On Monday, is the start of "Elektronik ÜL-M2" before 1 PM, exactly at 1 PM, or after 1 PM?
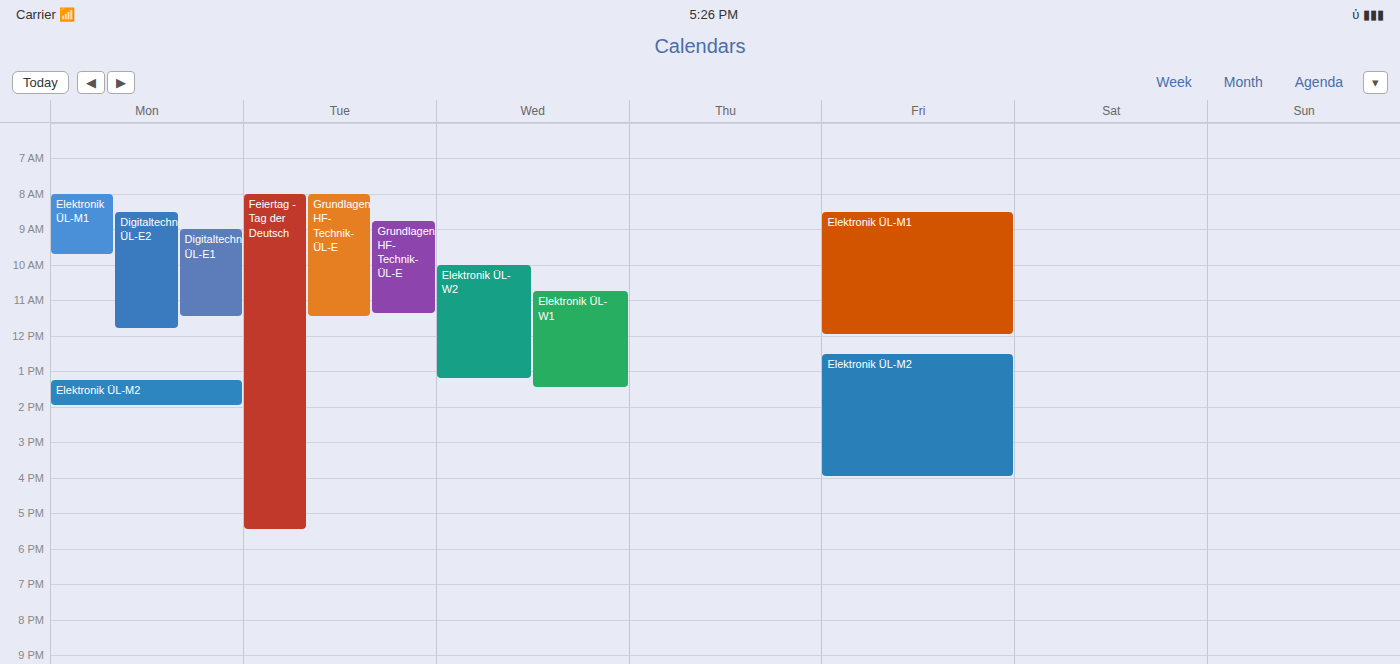
1:15 PM -- after 1 PM, 15 minutes below the 1 PM line.